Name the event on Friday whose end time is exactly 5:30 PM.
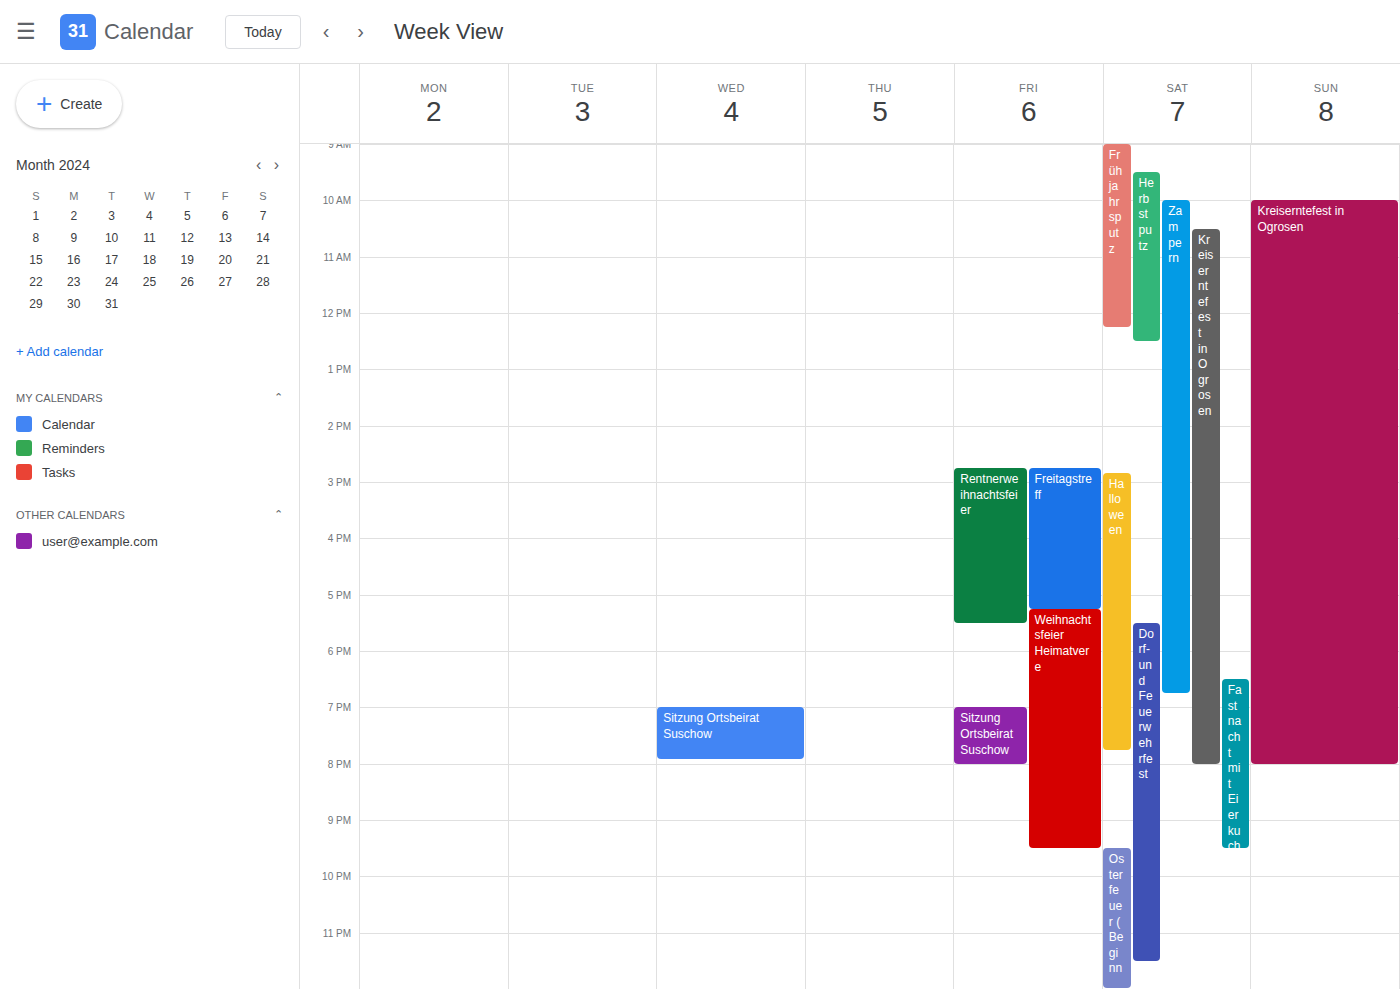
"Rentnerweihnachtsfeier"